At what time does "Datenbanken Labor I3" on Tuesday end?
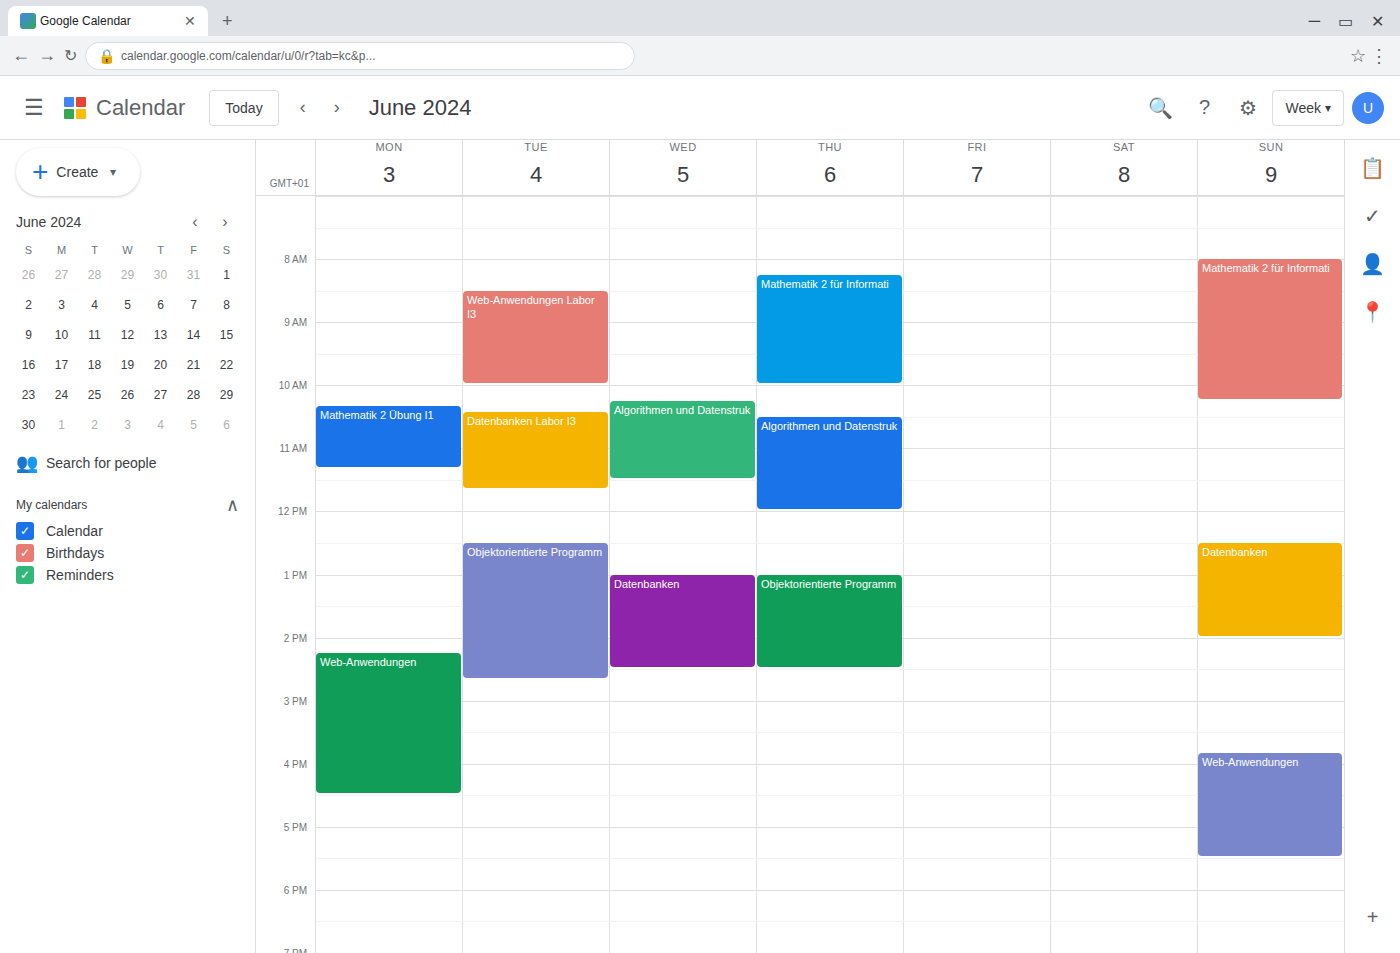
11:40 AM